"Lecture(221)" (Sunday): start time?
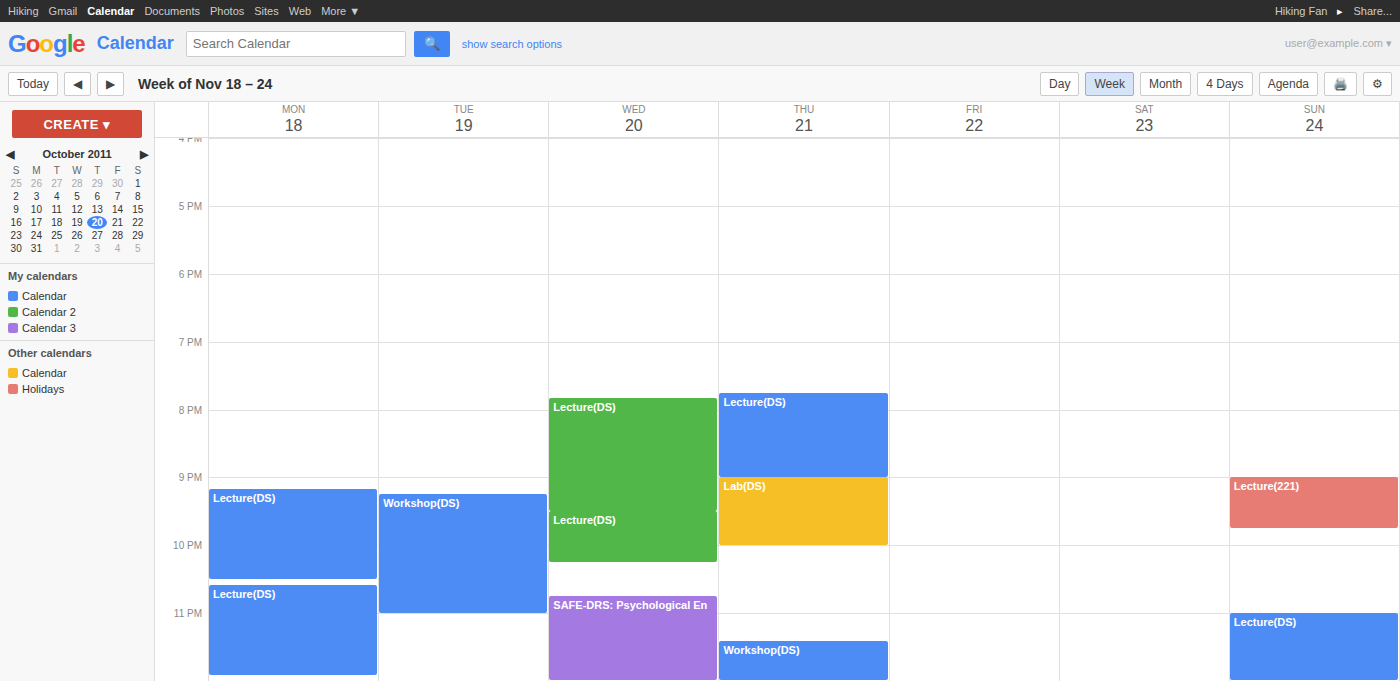
9:00 PM